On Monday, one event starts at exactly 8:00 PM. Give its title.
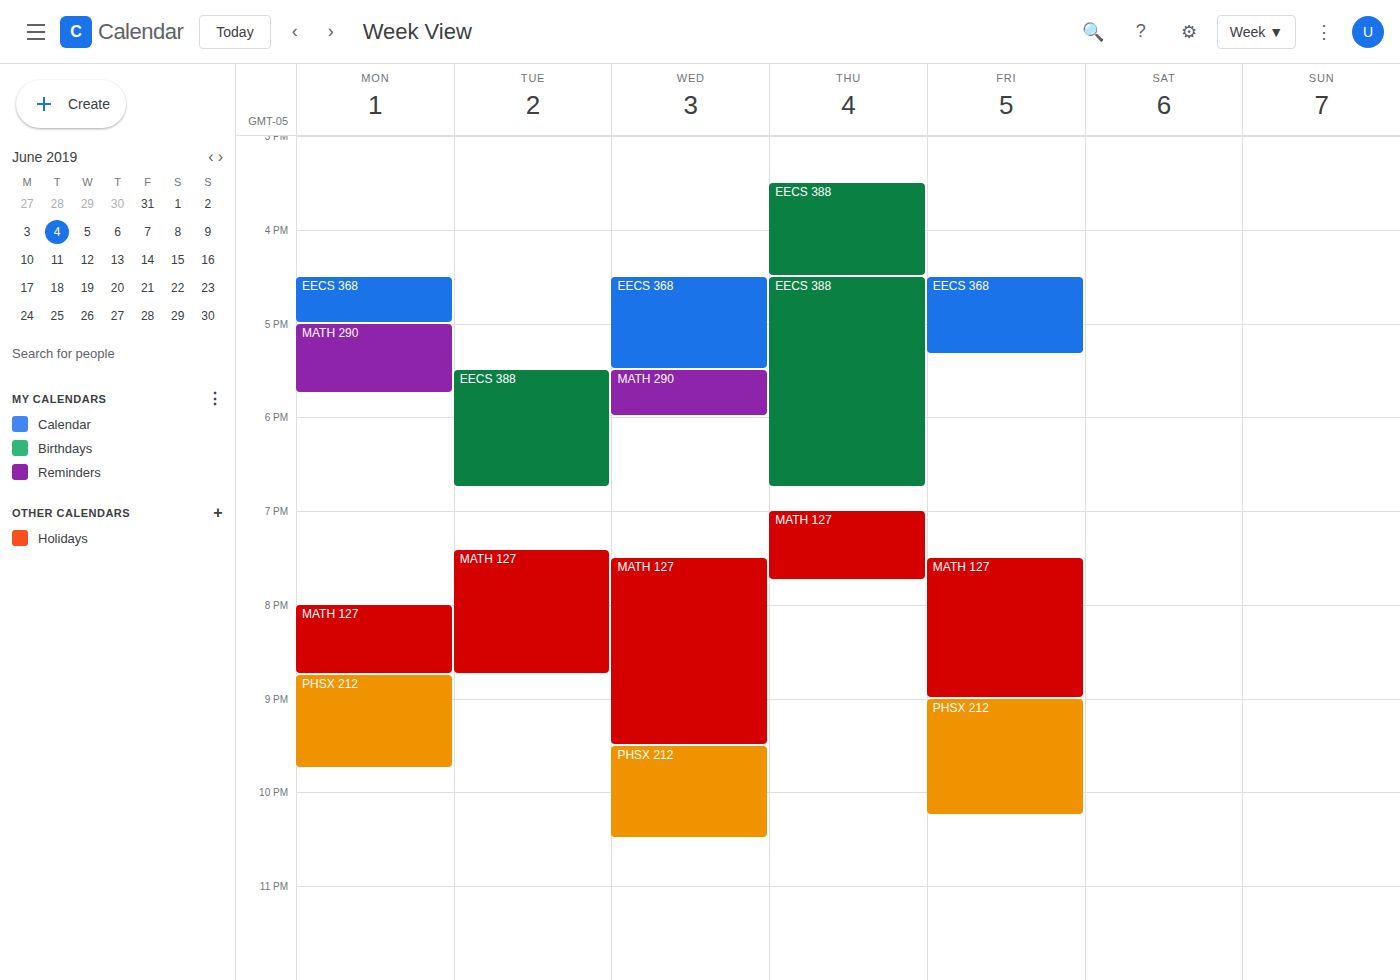
"MATH 127"